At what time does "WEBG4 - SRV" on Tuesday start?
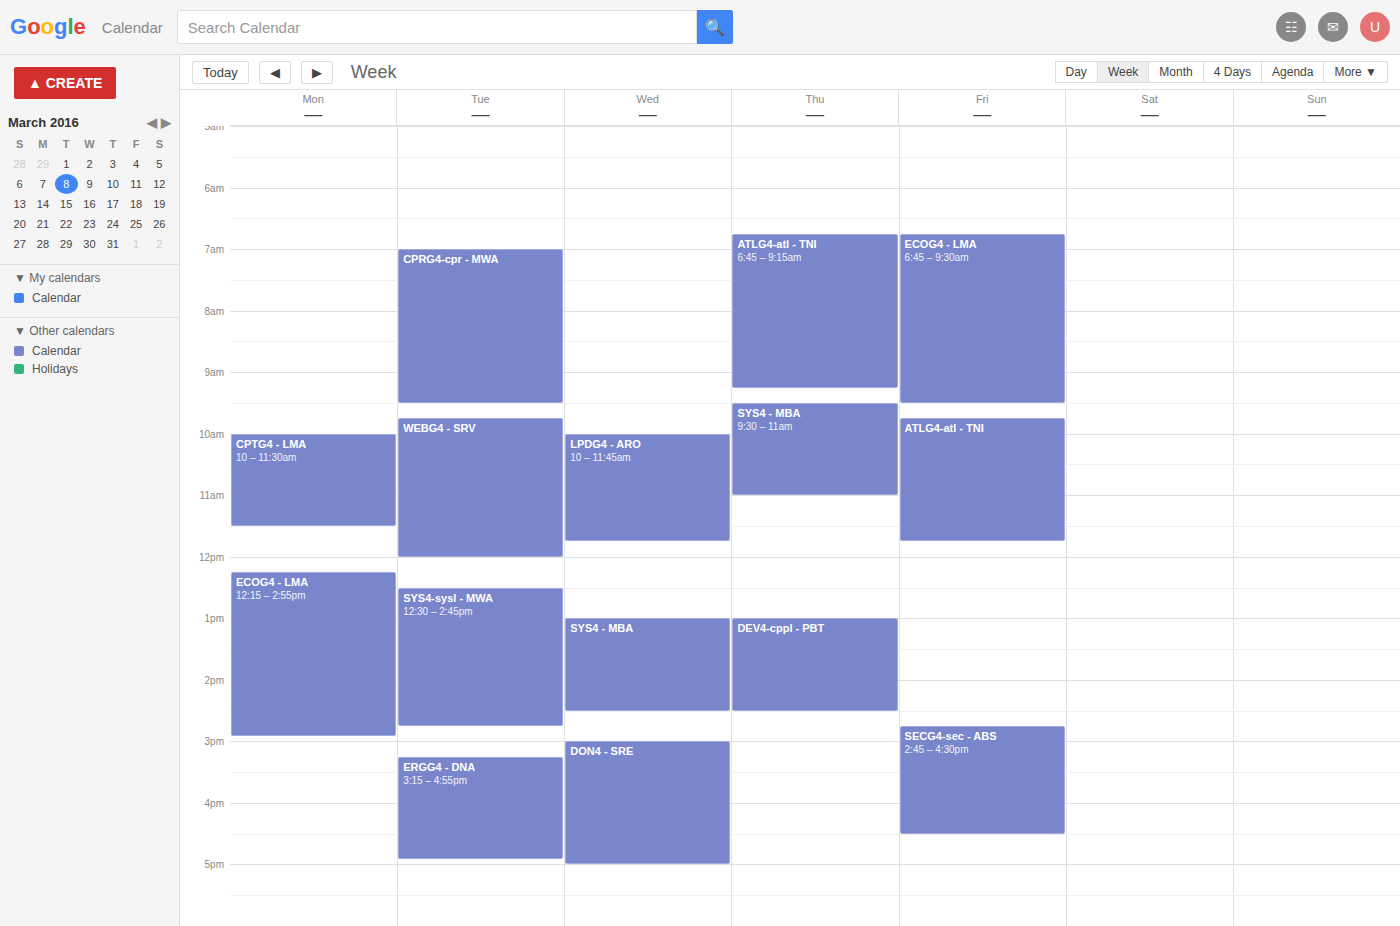
9:45 AM